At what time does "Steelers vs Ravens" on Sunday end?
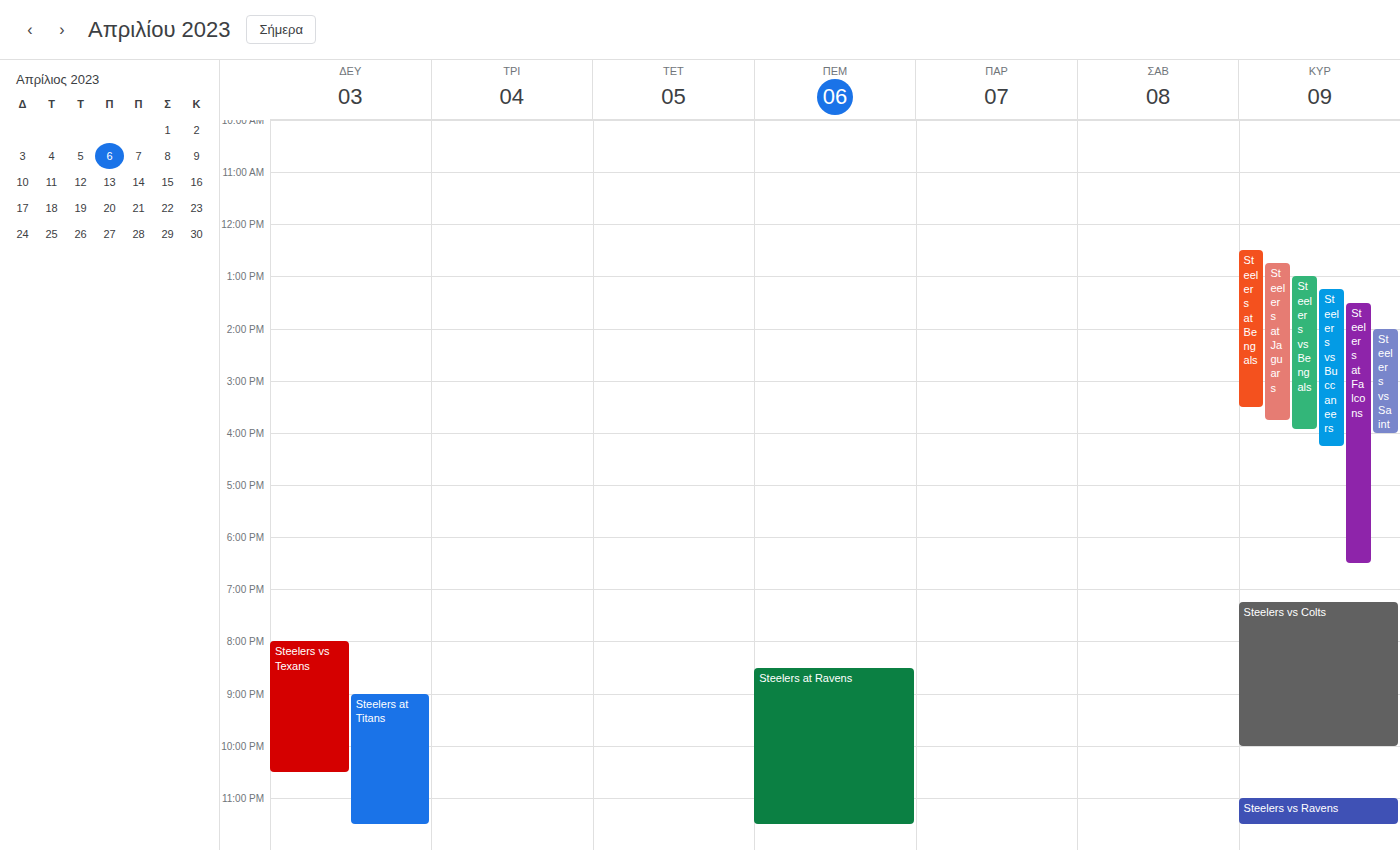
23:30